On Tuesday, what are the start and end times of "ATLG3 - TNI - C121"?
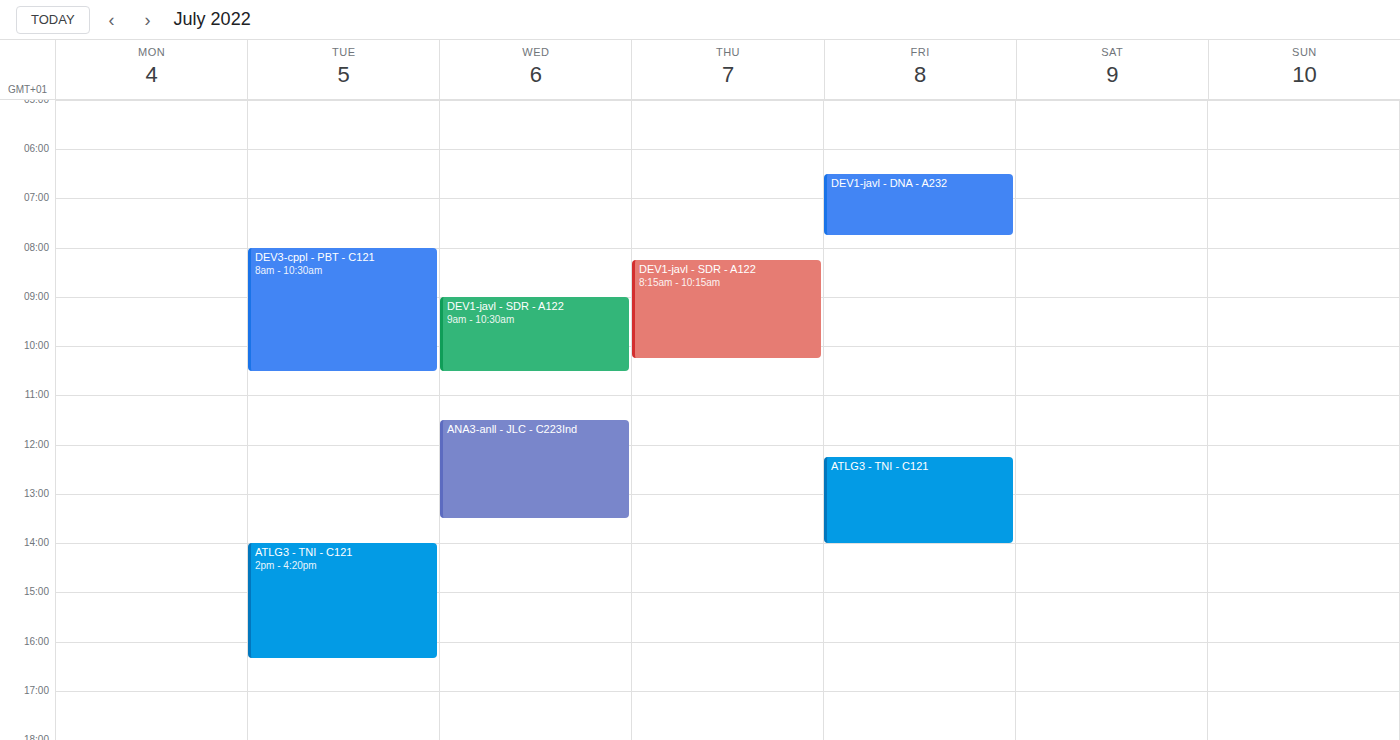
14:00 to 16:20